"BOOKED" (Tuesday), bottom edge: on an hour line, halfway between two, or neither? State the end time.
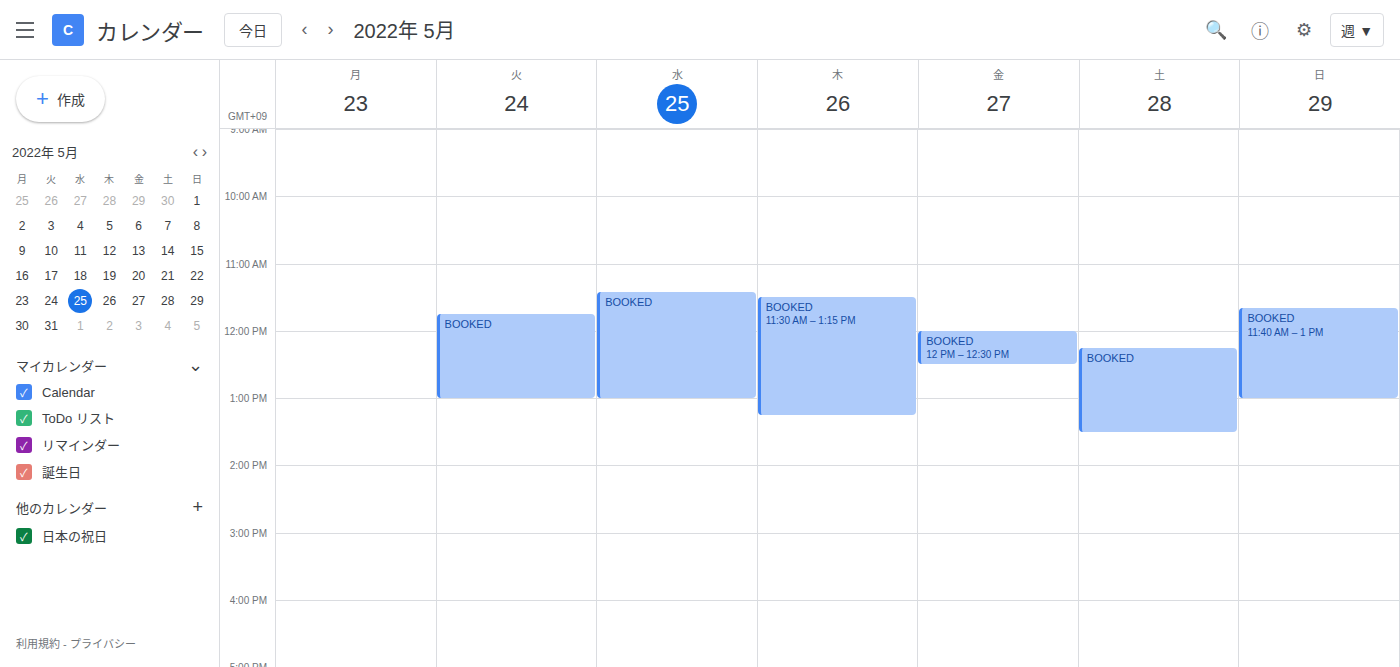
1:00 PM -- exactly on the 1 PM line.